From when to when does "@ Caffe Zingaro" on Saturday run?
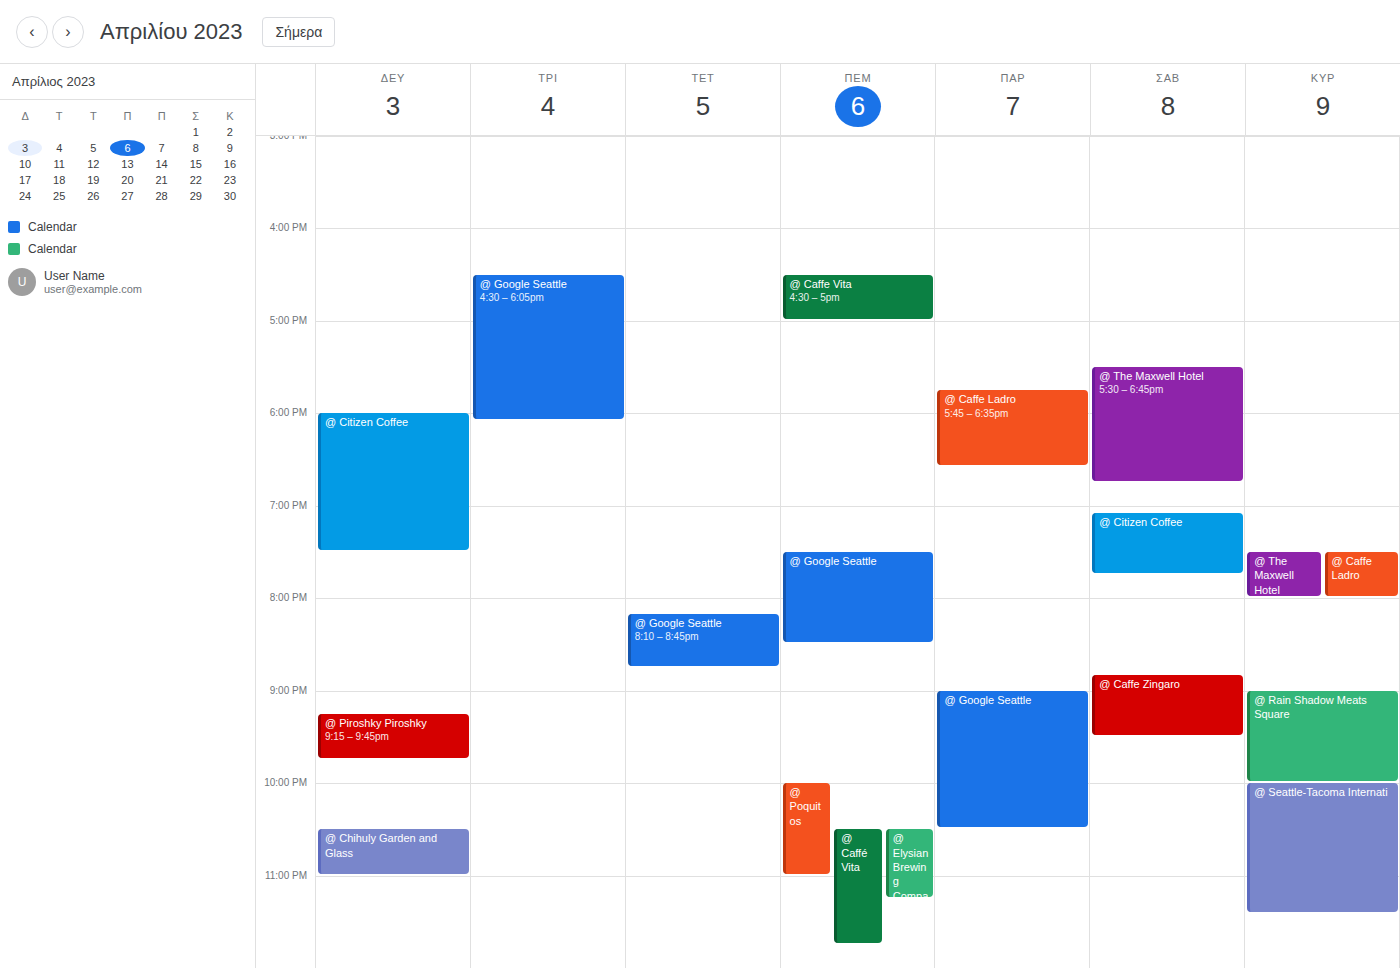
8:50 PM to 9:30 PM